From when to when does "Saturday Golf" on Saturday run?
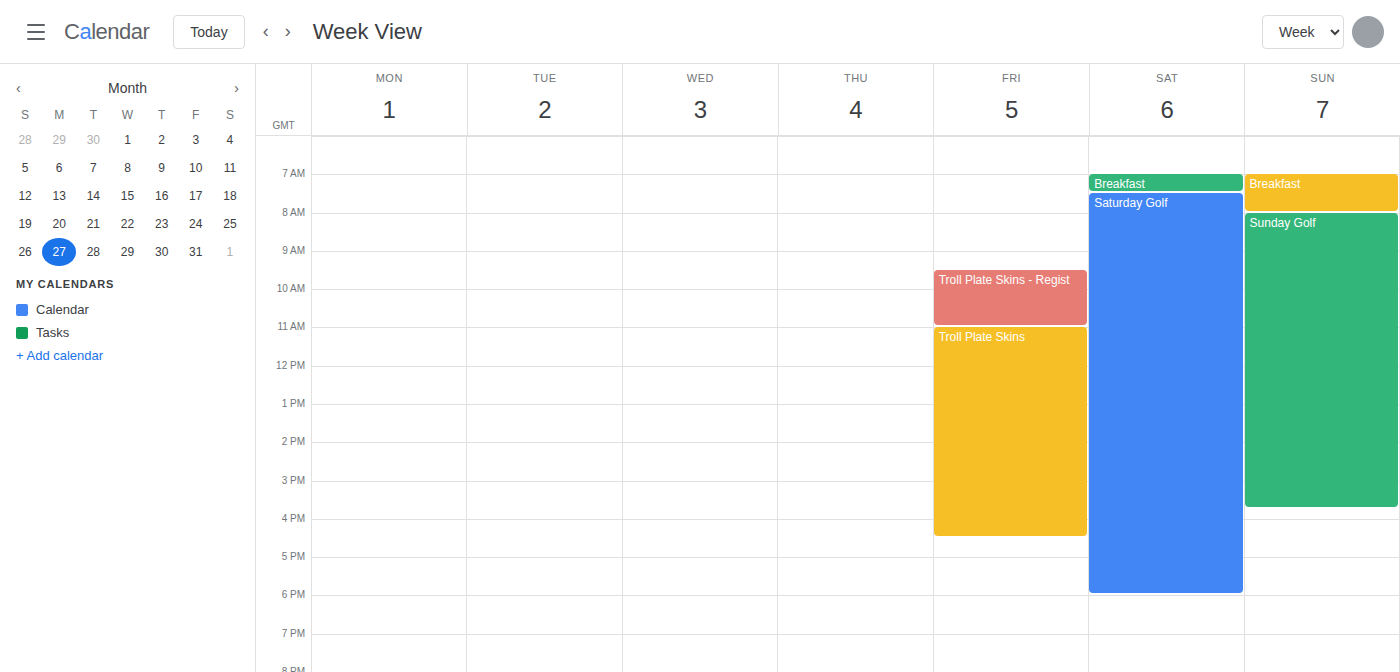
7:30 AM to 6:00 PM